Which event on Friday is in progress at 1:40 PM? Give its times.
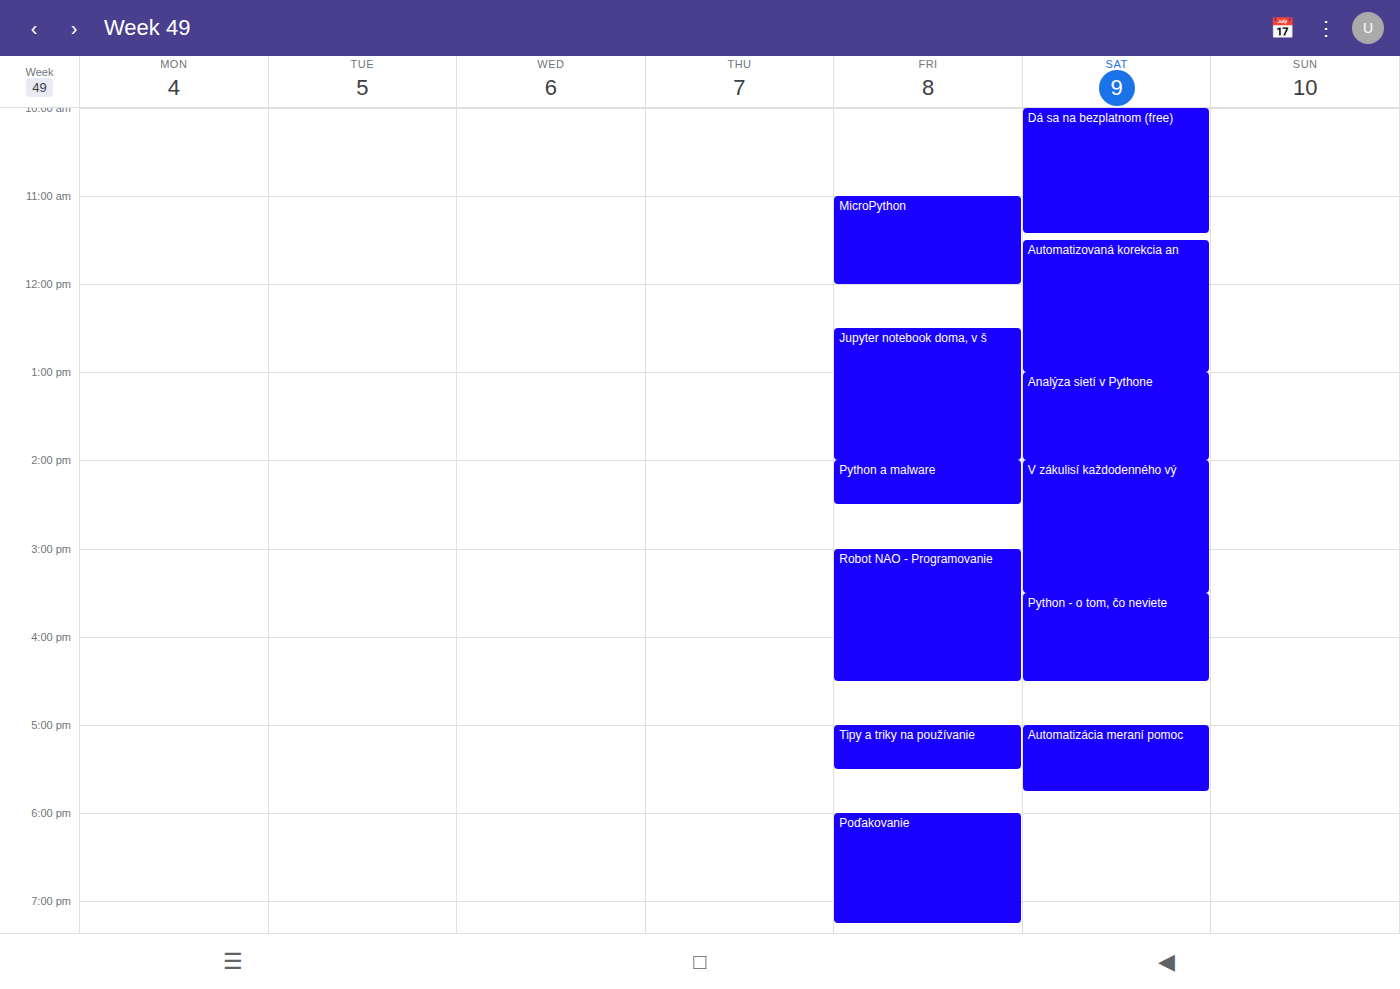
"Jupyter notebook doma, v š", 12:30 PM to 2:00 PM